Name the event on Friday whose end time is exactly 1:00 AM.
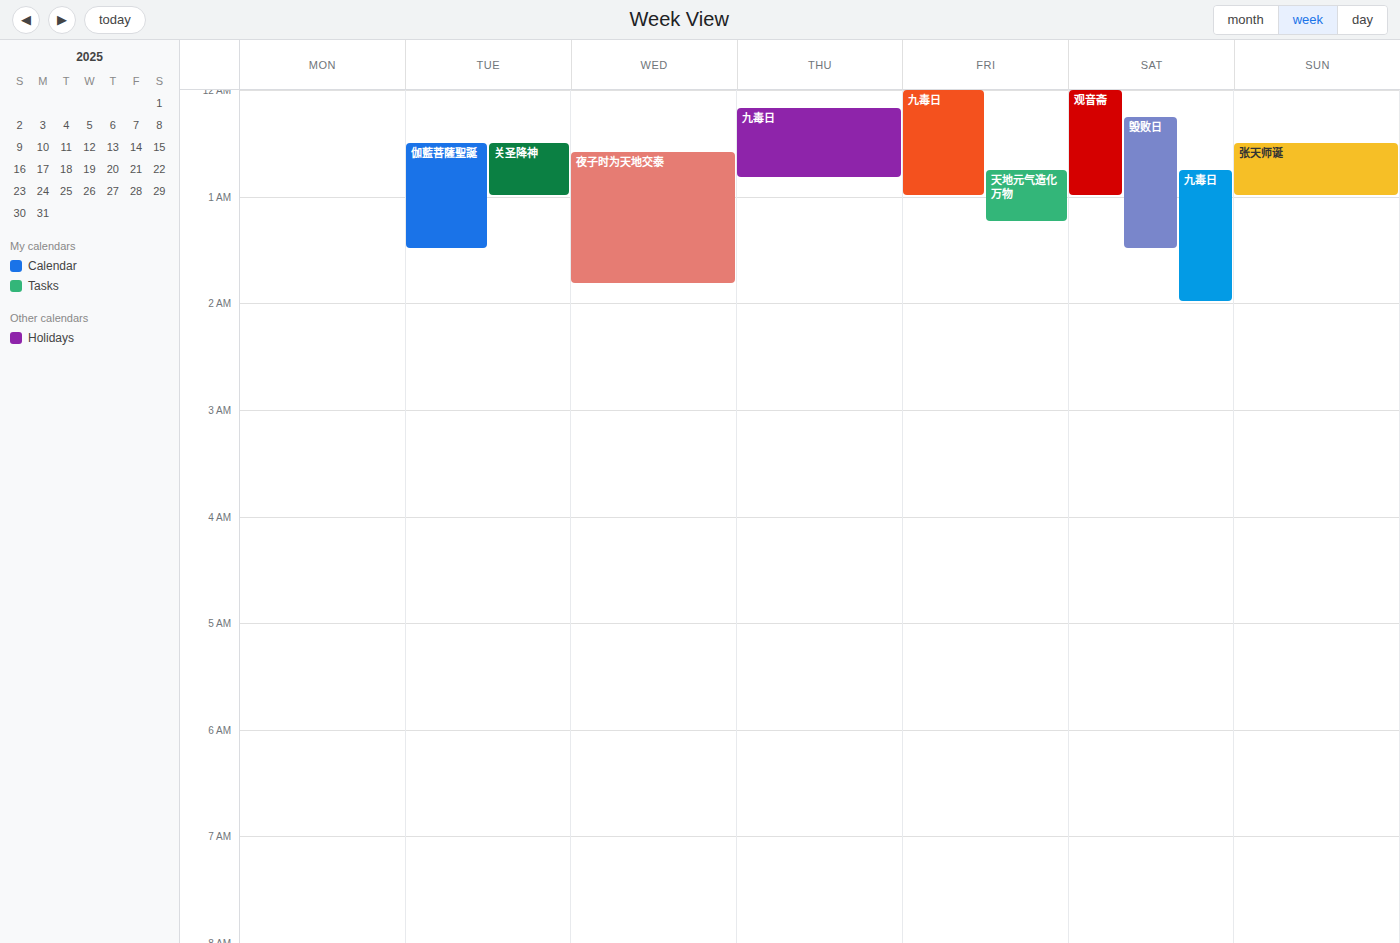
"九毒日"